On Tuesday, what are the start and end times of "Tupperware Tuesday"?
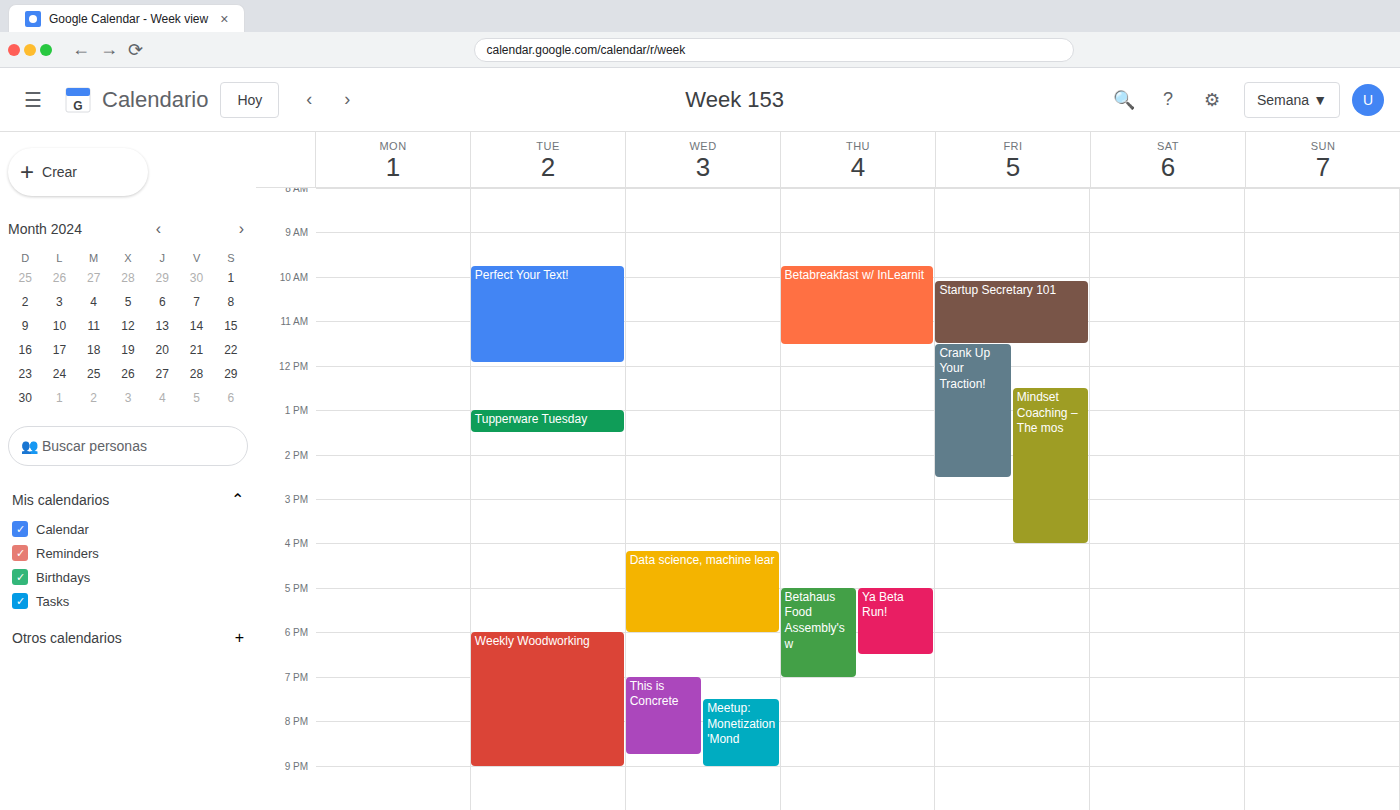
1:00 PM to 1:30 PM